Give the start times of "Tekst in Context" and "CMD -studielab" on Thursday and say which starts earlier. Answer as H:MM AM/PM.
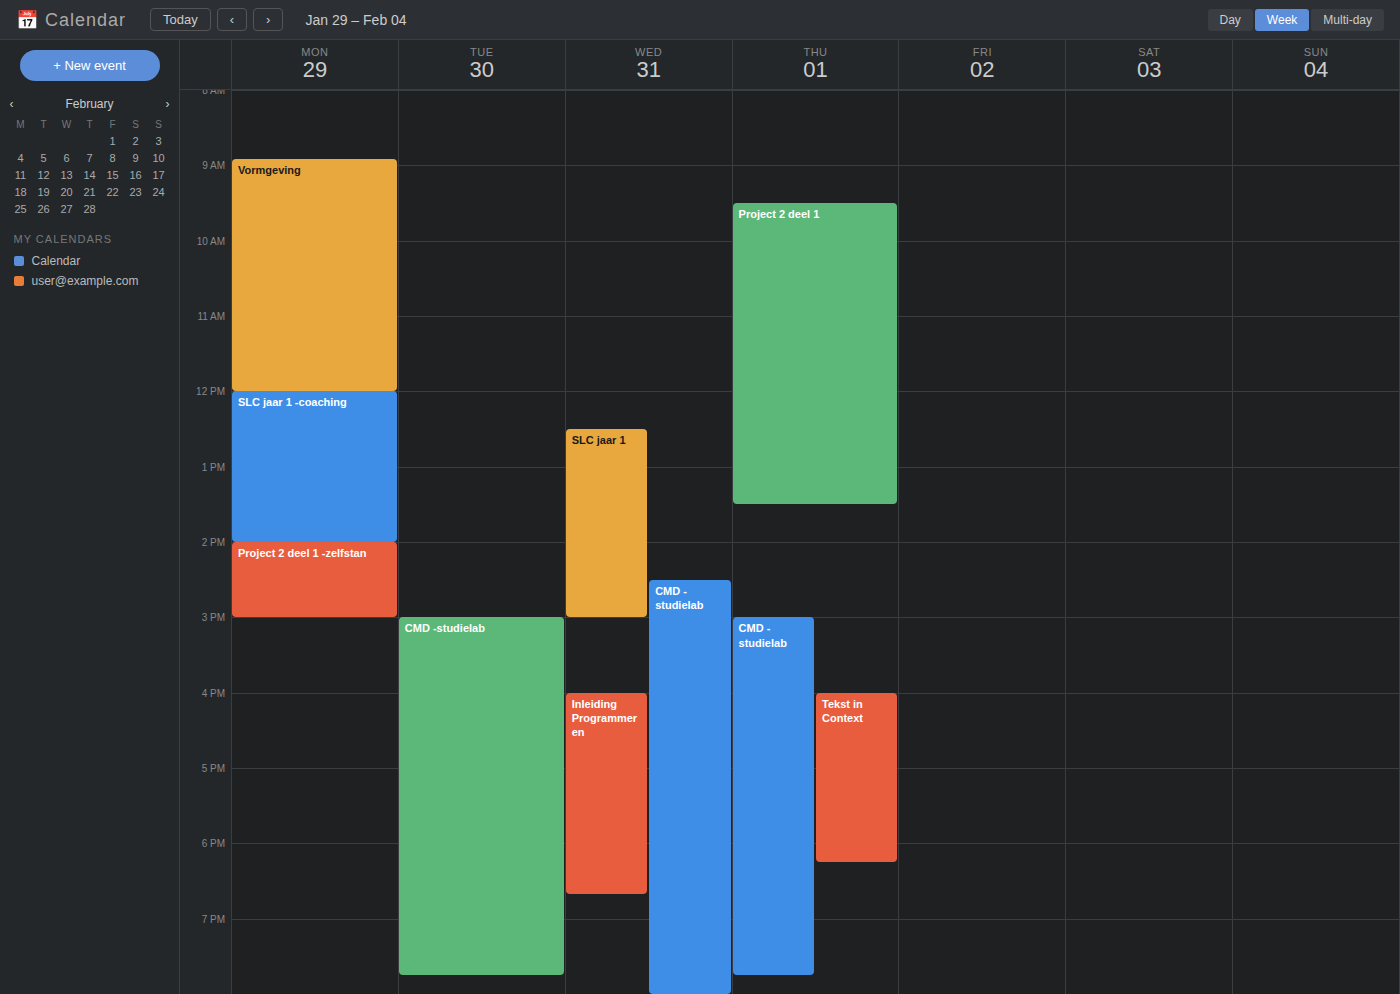
"CMD -studielab" 3:00 PM; "Tekst in Context" 4:00 PM.